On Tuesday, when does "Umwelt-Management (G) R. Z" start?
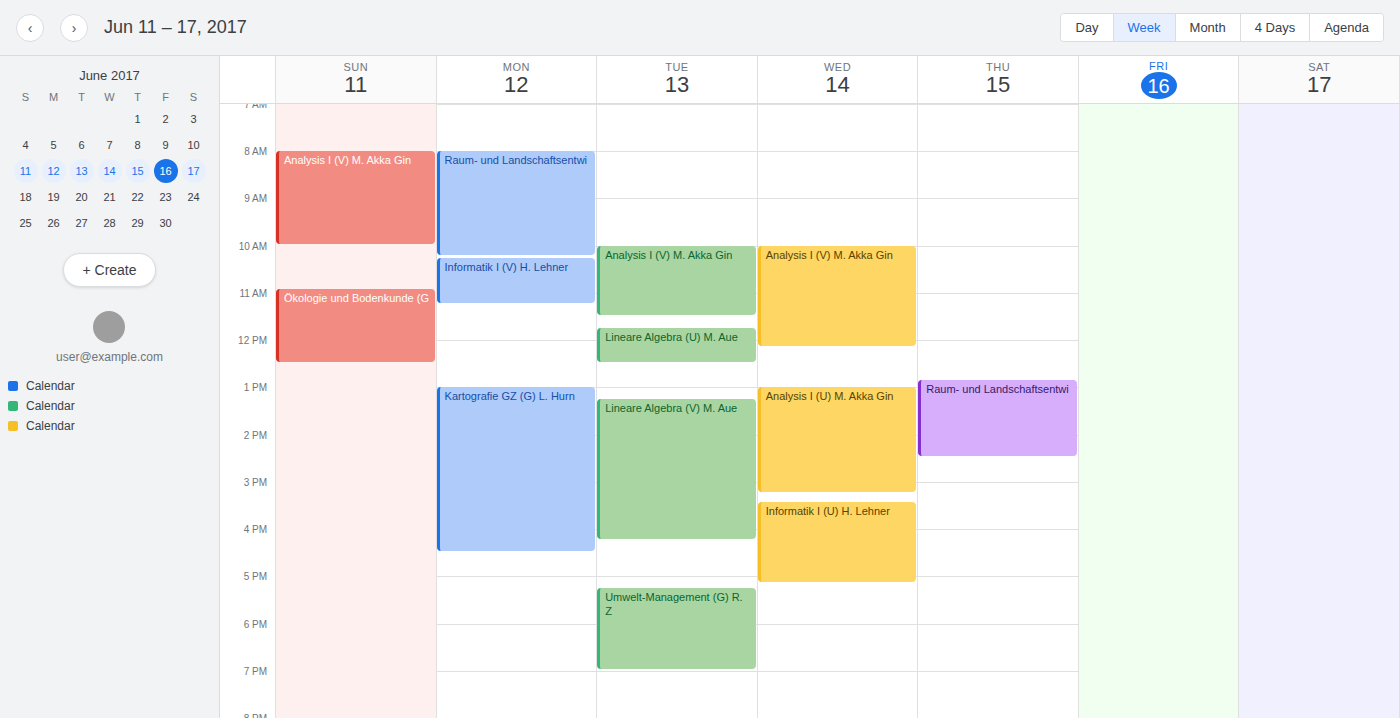
17:15